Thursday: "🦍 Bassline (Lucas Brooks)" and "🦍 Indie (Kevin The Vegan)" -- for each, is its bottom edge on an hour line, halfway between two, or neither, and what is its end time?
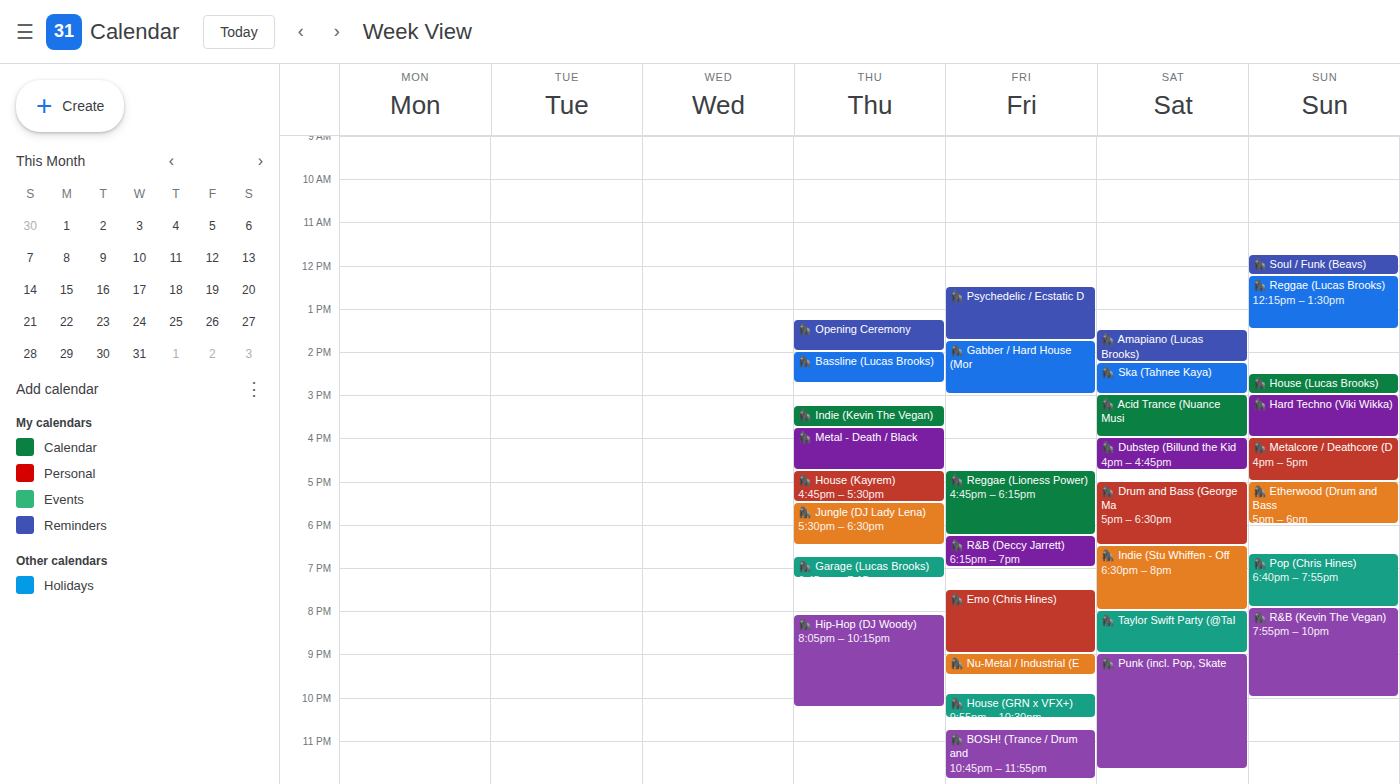
"🦍 Bassline (Lucas Brooks)": 2:45 PM, neither: three quarters of the way from the 2 PM line to the 3 PM line. "🦍 Indie (Kevin The Vegan)": 3:45 PM, neither: three quarters of the way from the 3 PM line to the 4 PM line.